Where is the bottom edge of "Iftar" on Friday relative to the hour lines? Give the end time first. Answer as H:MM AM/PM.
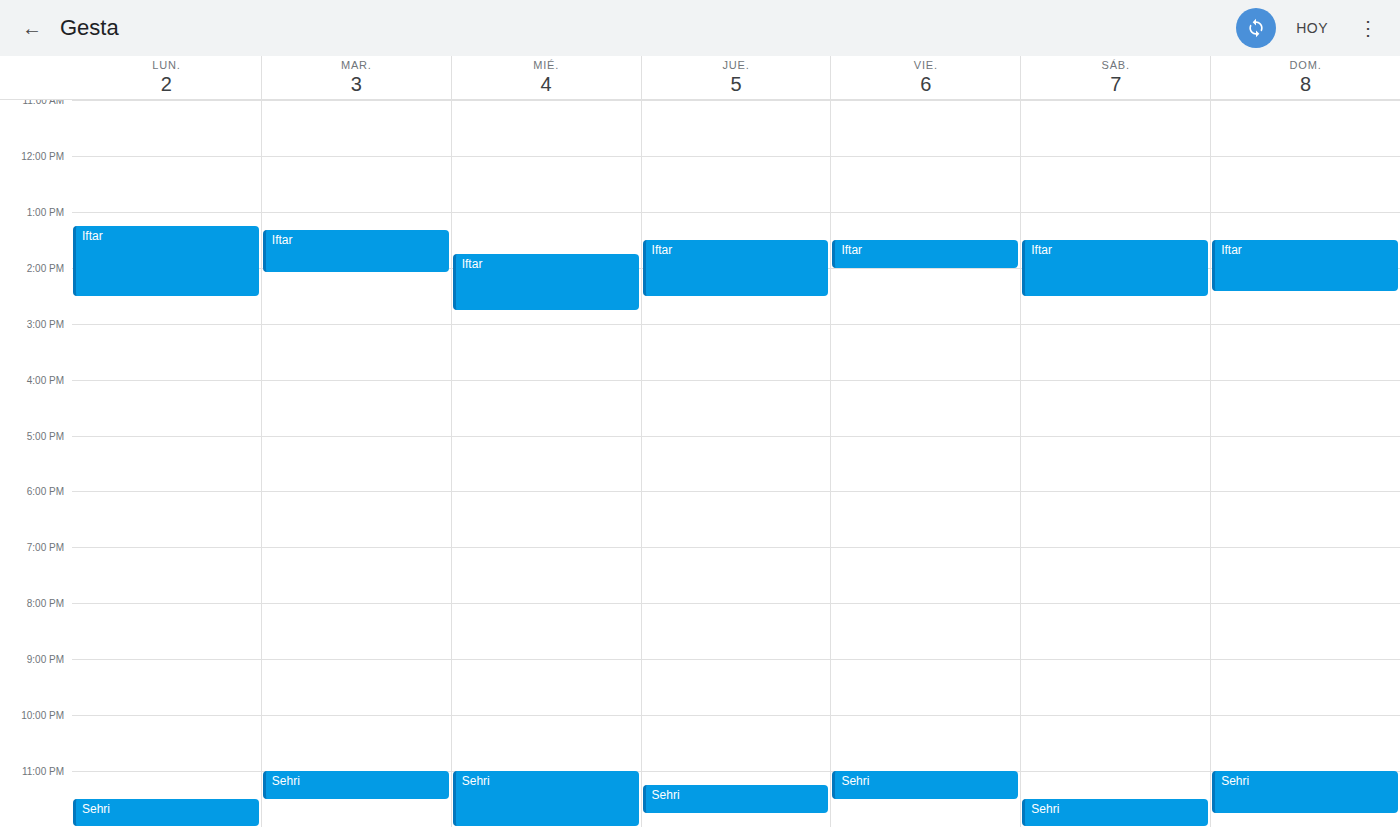
2:00 PM -- exactly on the 2 PM line.